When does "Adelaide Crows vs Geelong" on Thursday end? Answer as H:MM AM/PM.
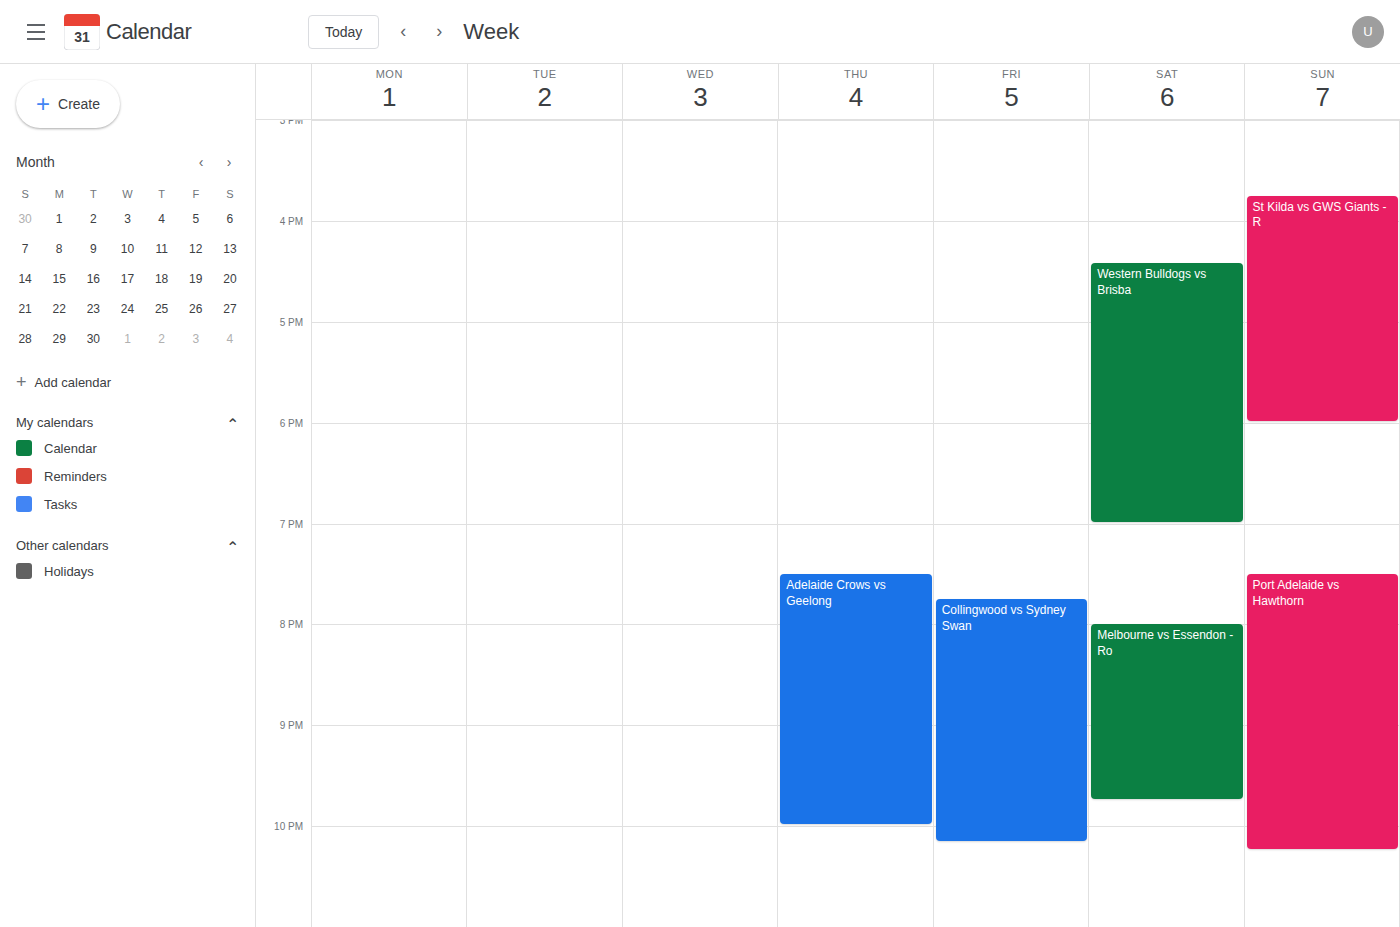
10:00 PM